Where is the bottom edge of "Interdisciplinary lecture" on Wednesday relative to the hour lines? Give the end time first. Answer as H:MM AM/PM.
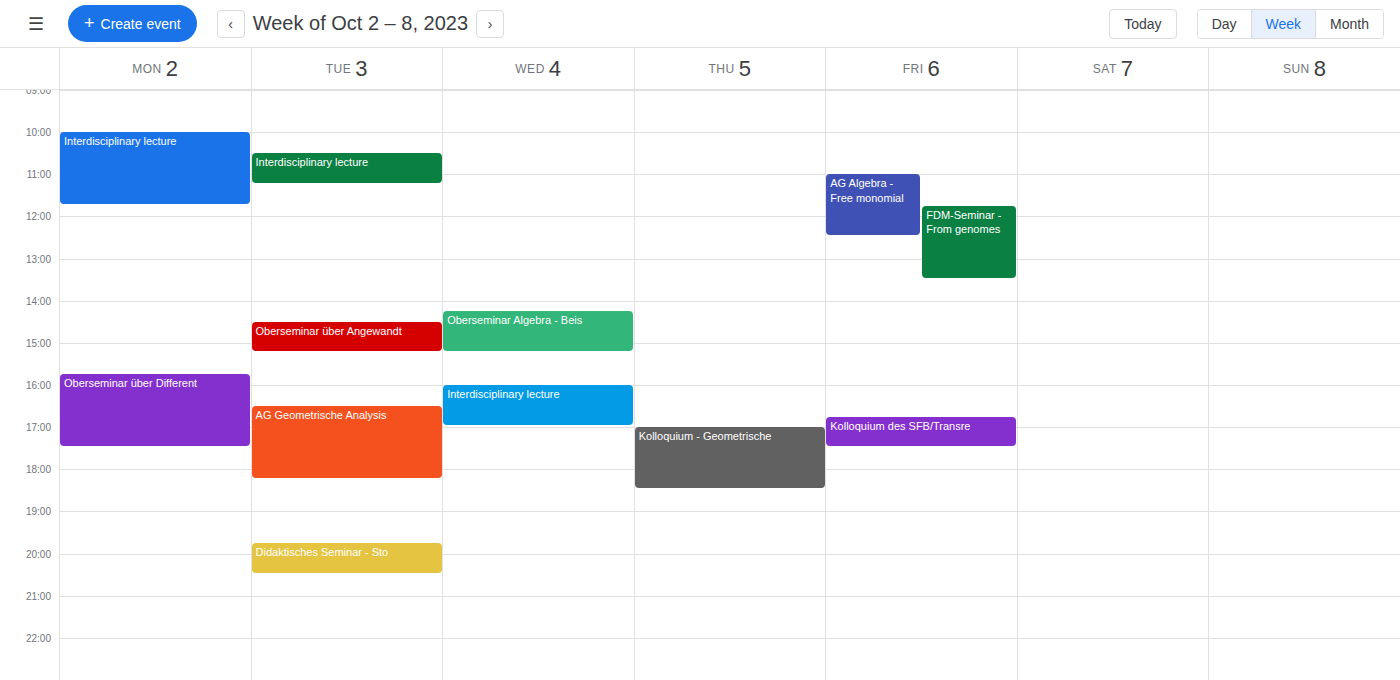
5:00 PM -- exactly on the 5 PM line.